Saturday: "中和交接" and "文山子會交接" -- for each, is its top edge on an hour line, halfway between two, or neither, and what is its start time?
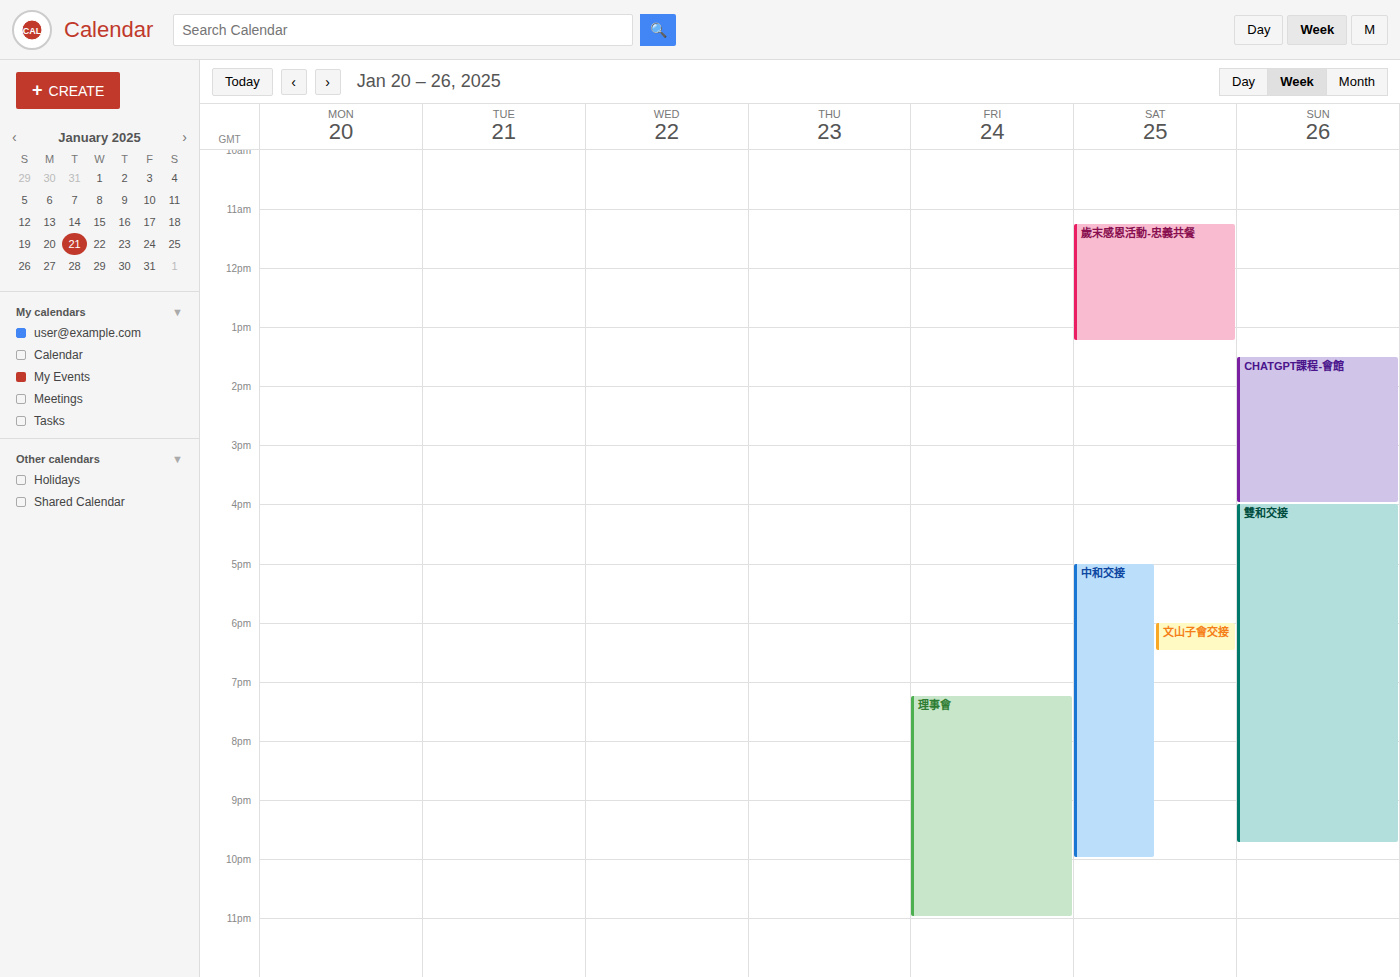
"中和交接": 5:00 PM, exactly on the 5 PM line. "文山子會交接": 6:00 PM, exactly on the 6 PM line.